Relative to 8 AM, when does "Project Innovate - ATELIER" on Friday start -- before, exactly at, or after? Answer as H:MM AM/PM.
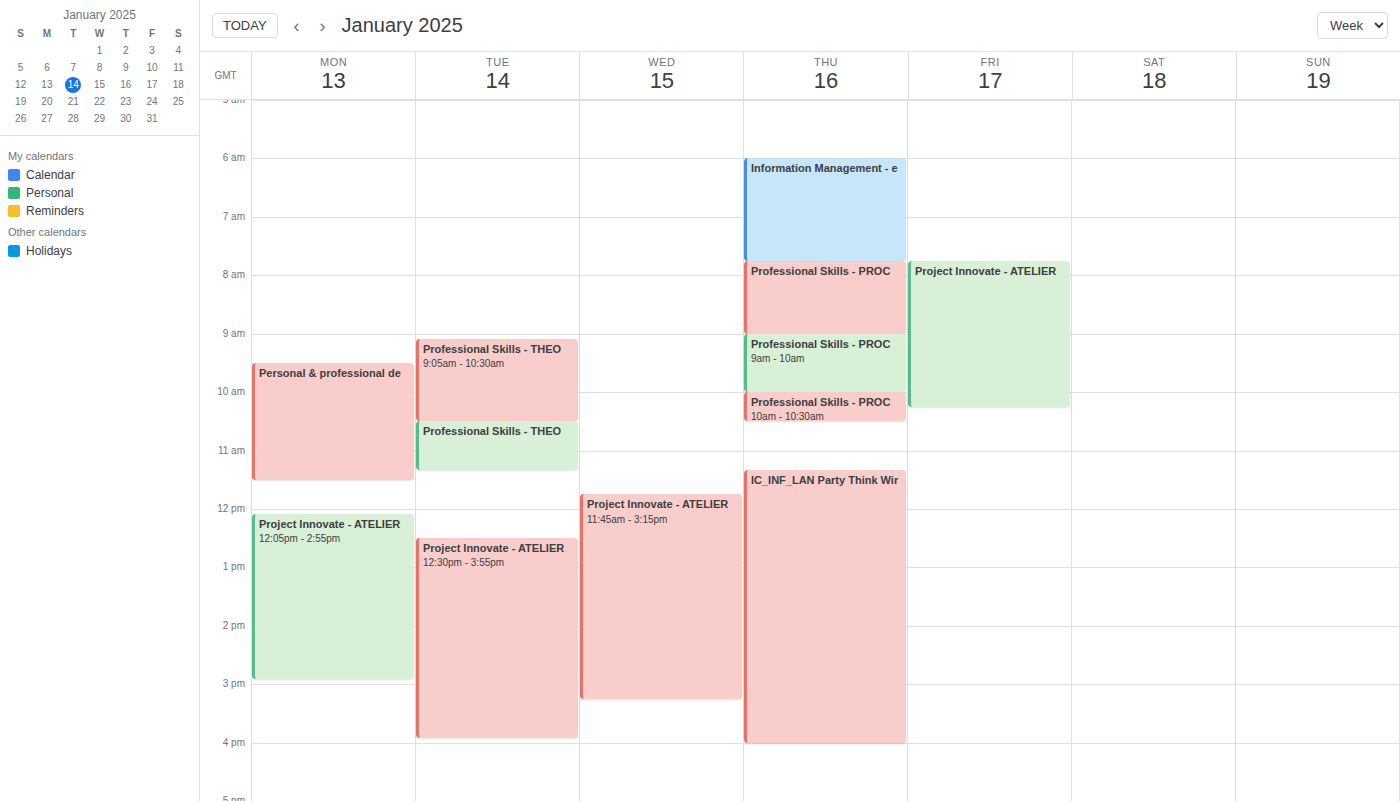
7:45 AM -- before 8 AM, 15 minutes above the 8 AM line.